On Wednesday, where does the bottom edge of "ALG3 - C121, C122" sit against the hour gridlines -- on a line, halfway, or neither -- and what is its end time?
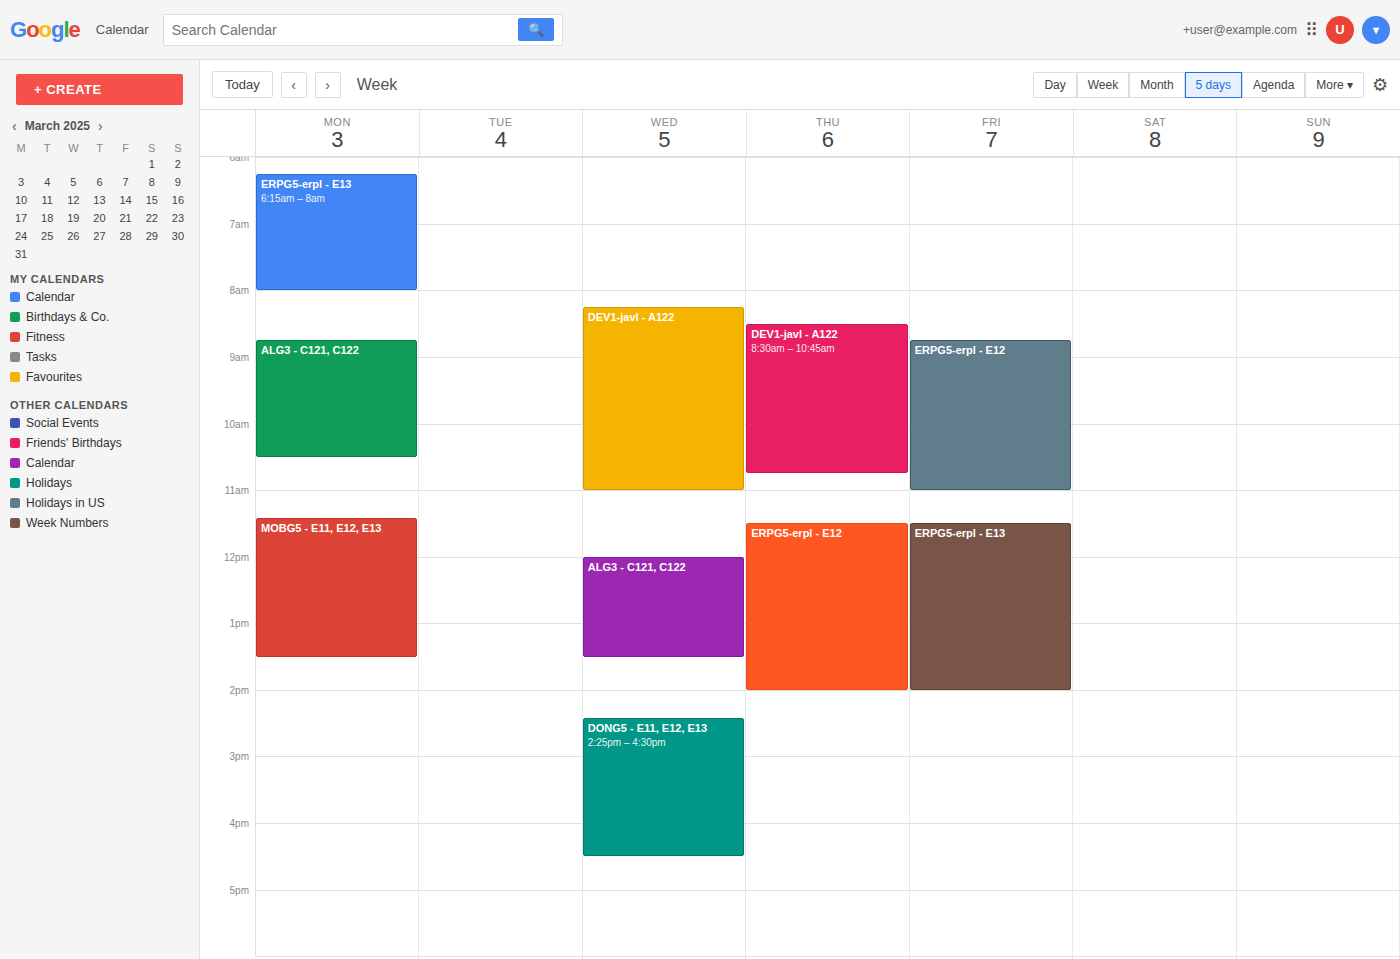
13:30 -- halfway between the 13:00 and 14:00 lines.